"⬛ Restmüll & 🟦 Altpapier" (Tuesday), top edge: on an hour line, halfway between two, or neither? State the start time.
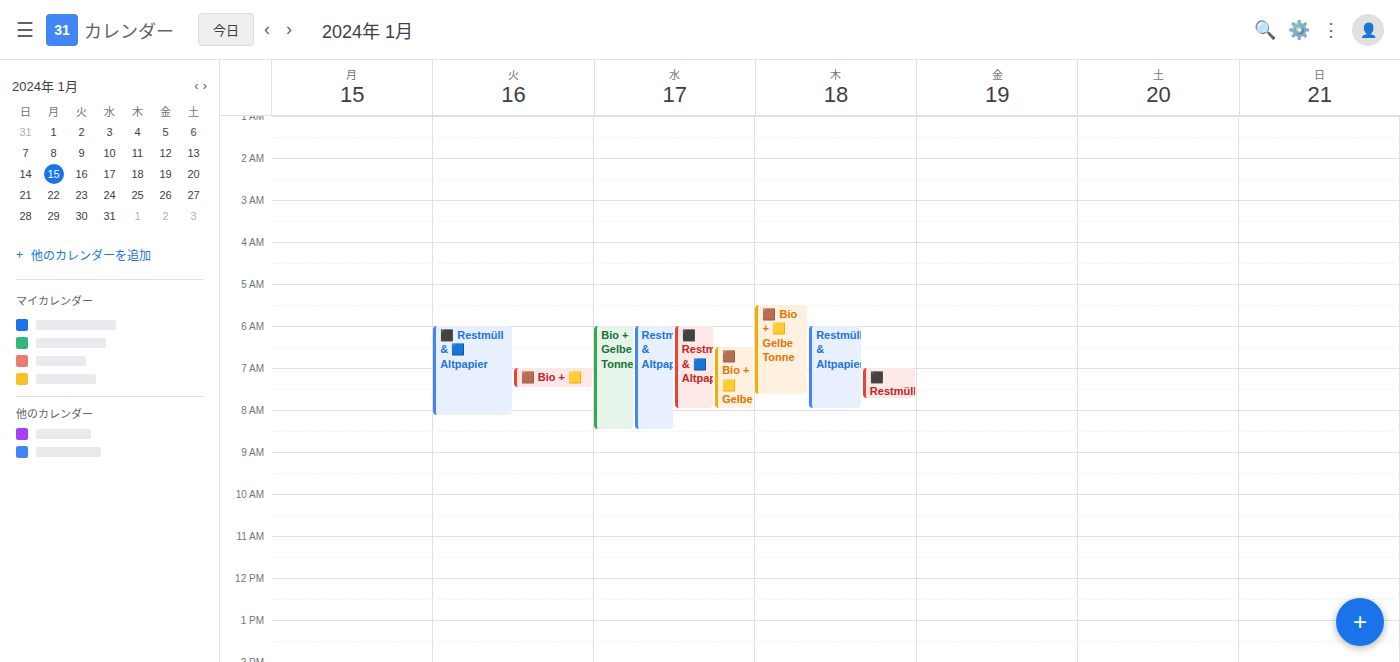
6:00 AM -- exactly on the 6 AM line.